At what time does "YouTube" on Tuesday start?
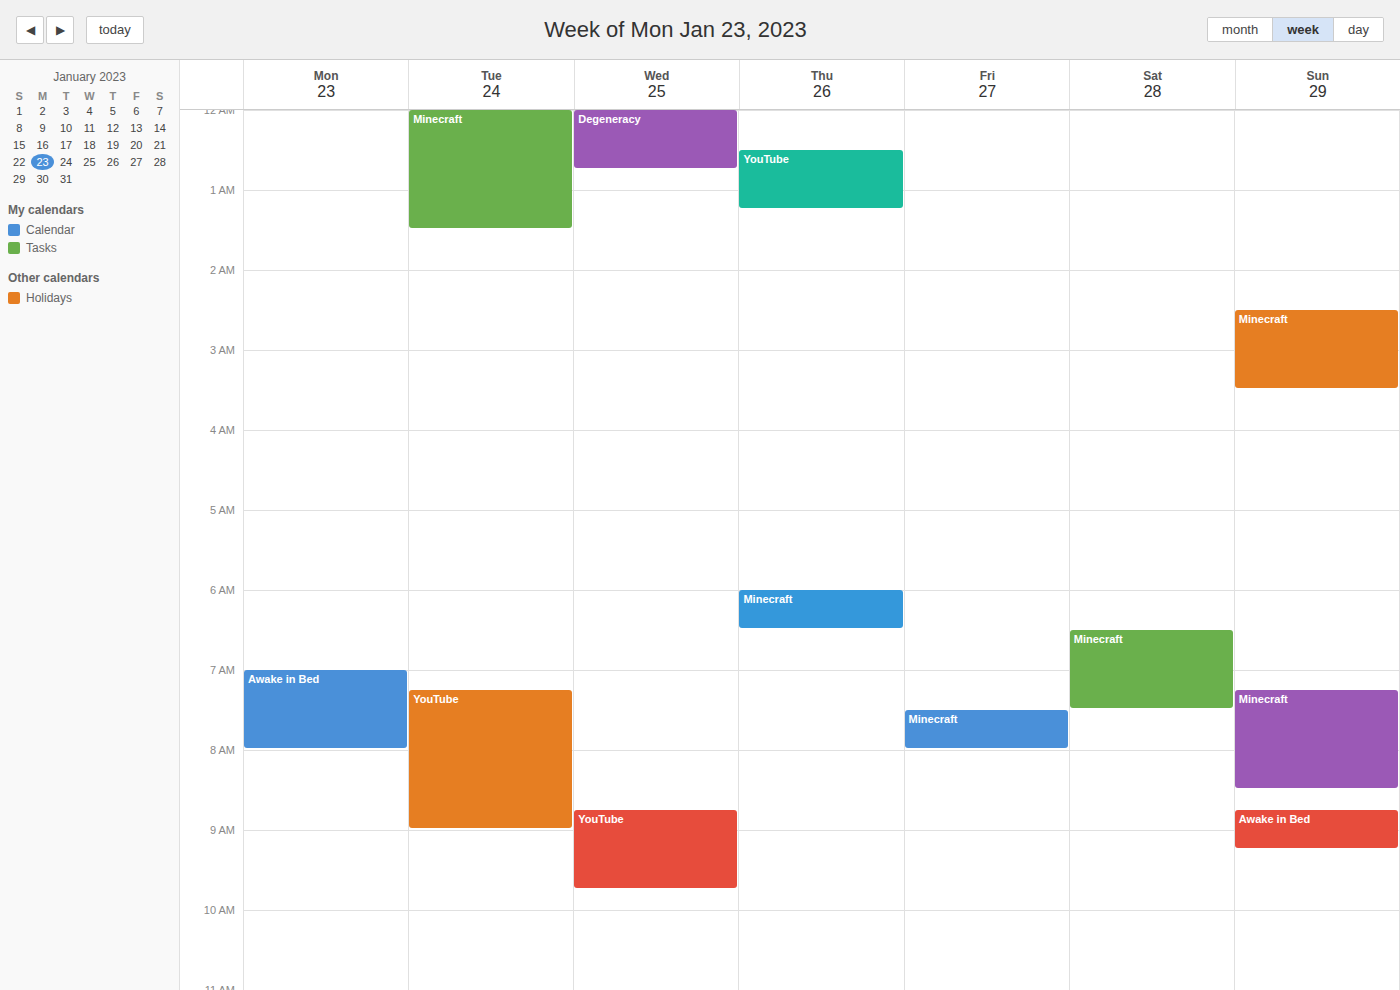
7:15 AM